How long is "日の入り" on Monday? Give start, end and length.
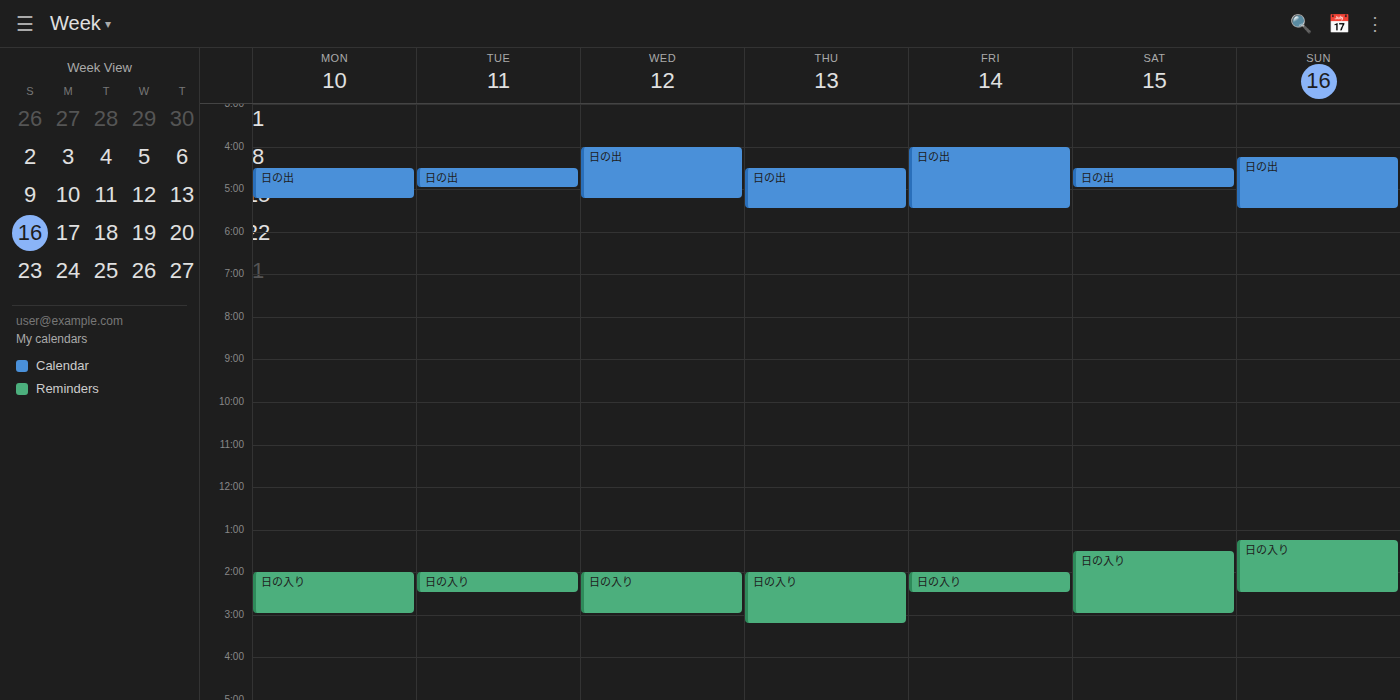
2:00 PM to 3:00 PM, 1 hour